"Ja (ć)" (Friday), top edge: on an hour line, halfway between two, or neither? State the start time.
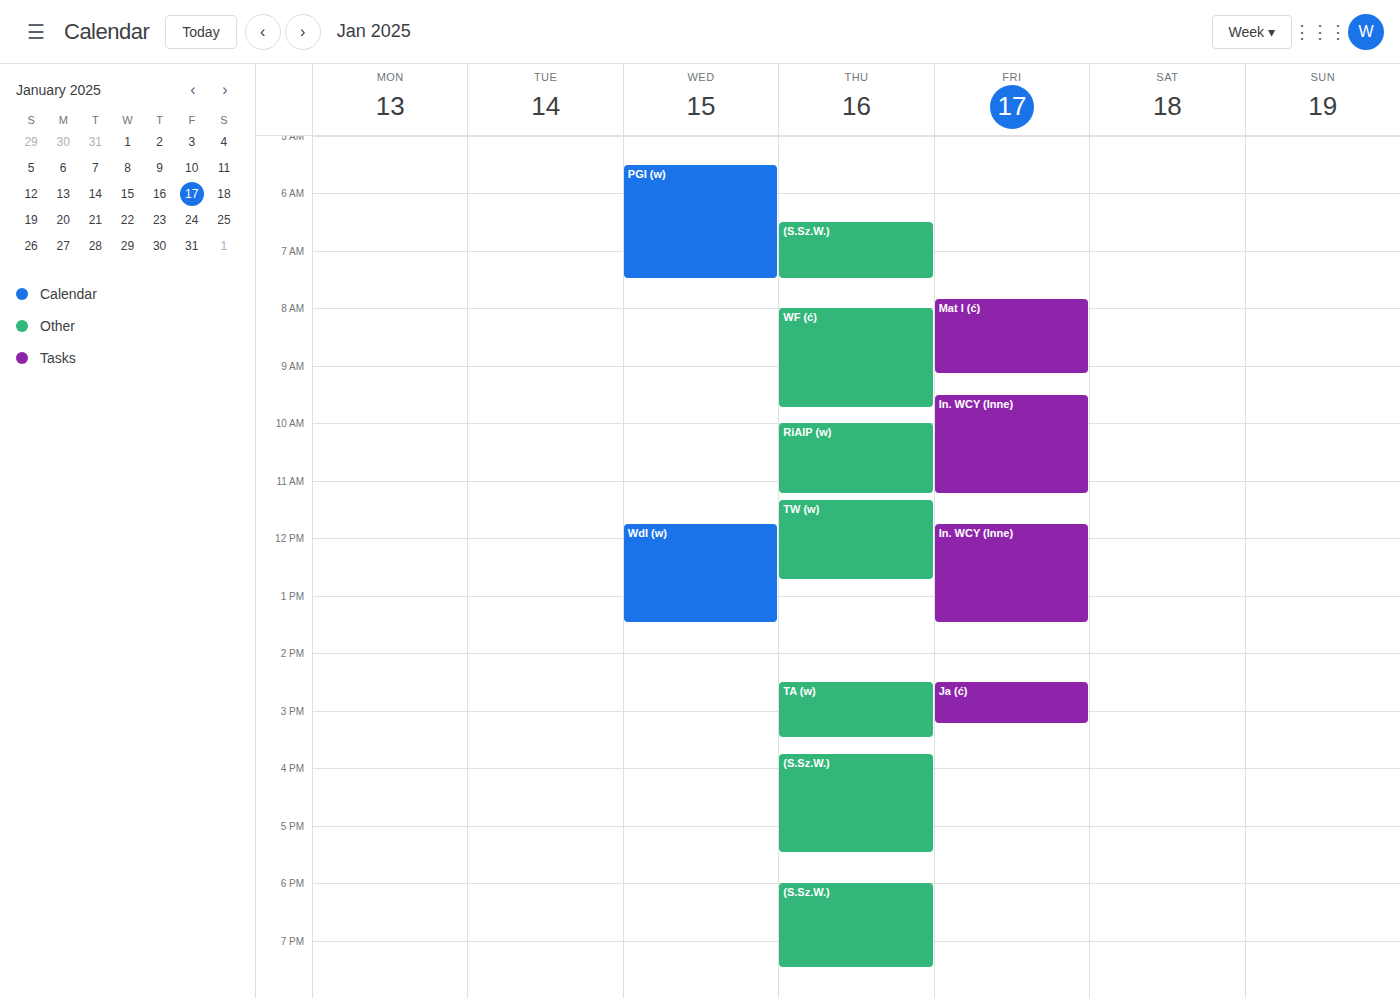
2:30 PM -- halfway between the 2 PM and 3 PM lines.